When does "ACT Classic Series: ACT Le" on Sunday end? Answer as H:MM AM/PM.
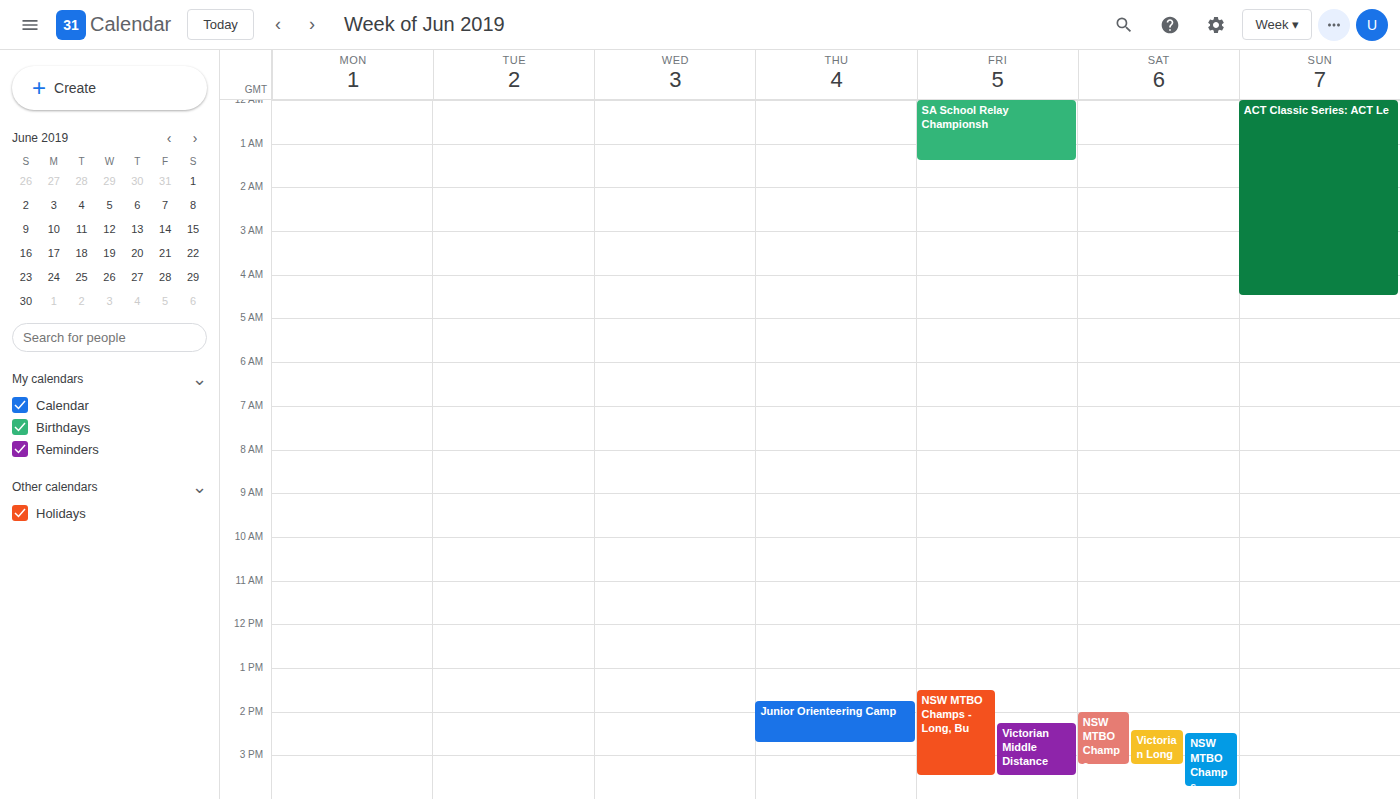
4:30 AM